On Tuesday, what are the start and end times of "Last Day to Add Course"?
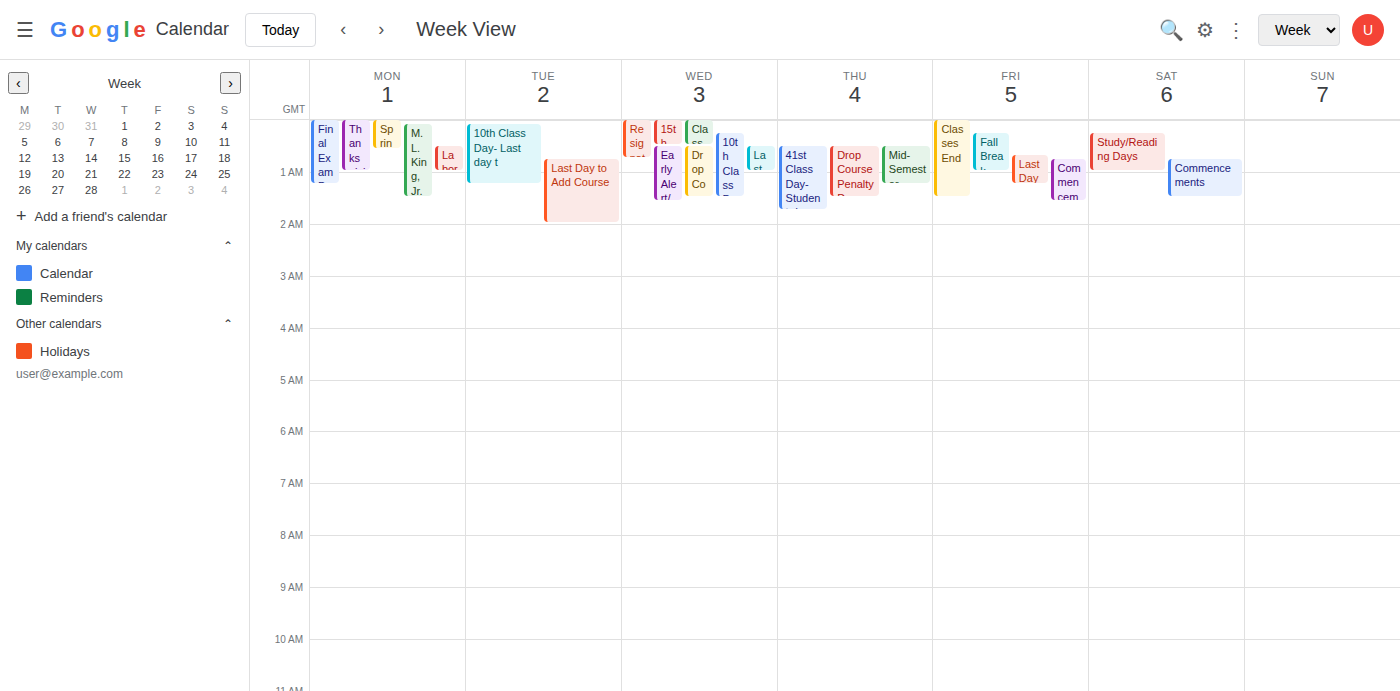
12:45 AM to 2:00 AM